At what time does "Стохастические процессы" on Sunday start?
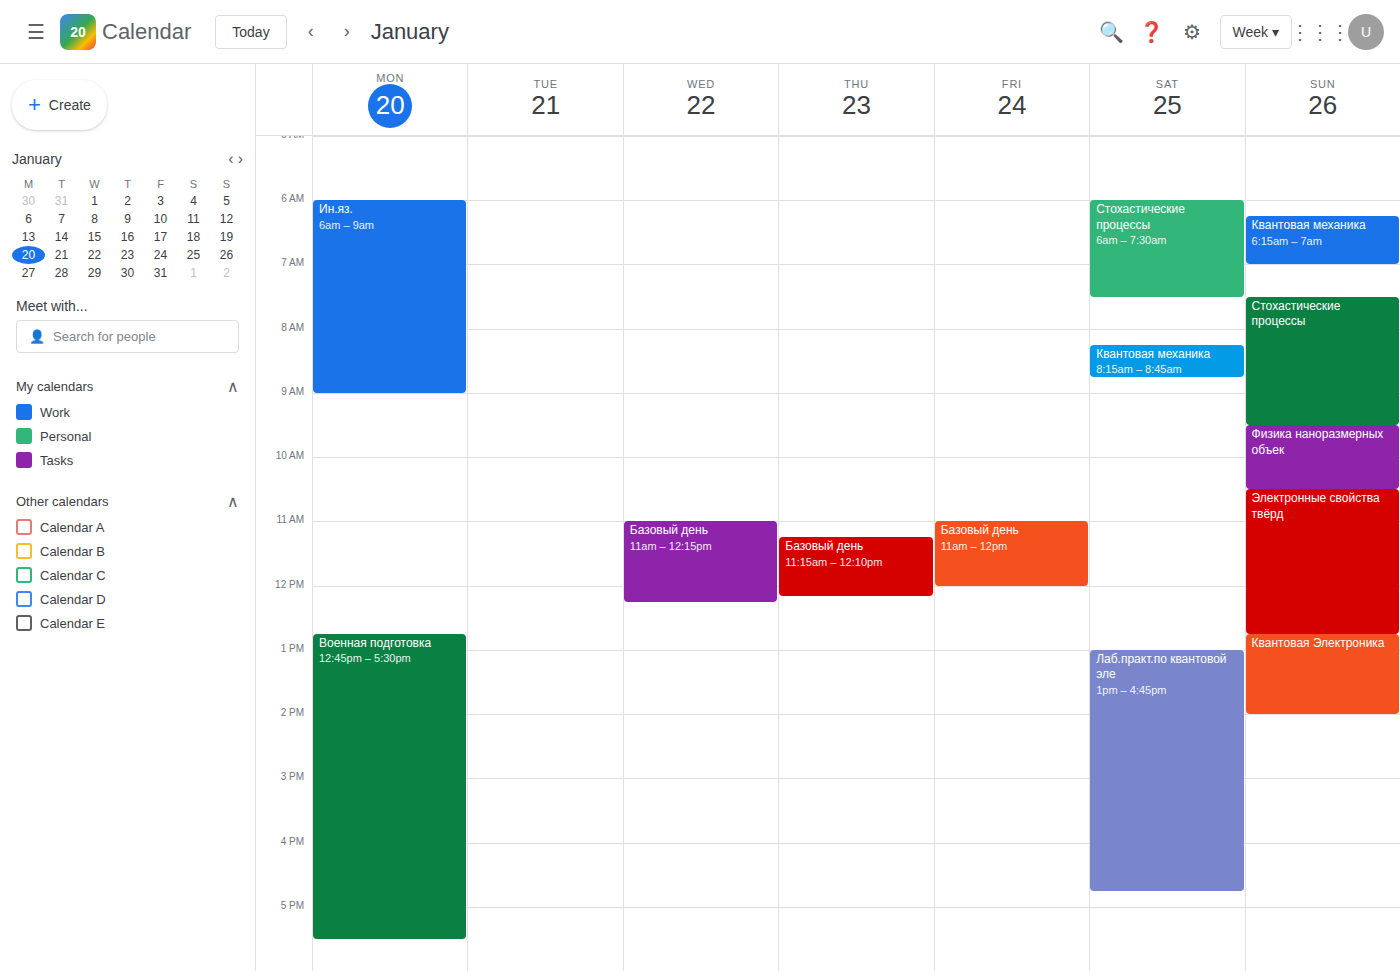
7:30 AM